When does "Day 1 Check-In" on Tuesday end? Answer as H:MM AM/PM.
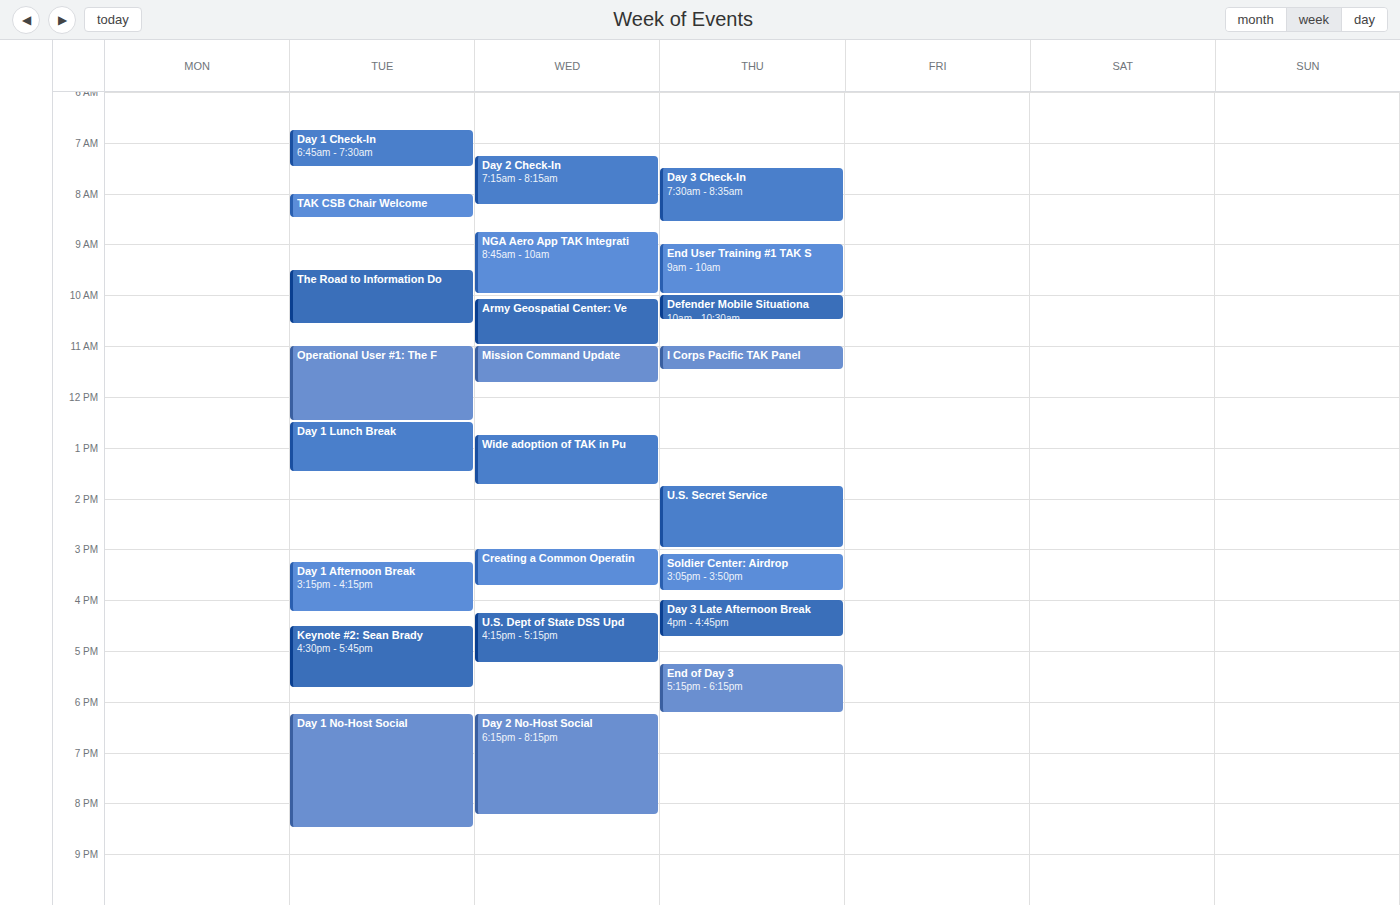
7:30 AM